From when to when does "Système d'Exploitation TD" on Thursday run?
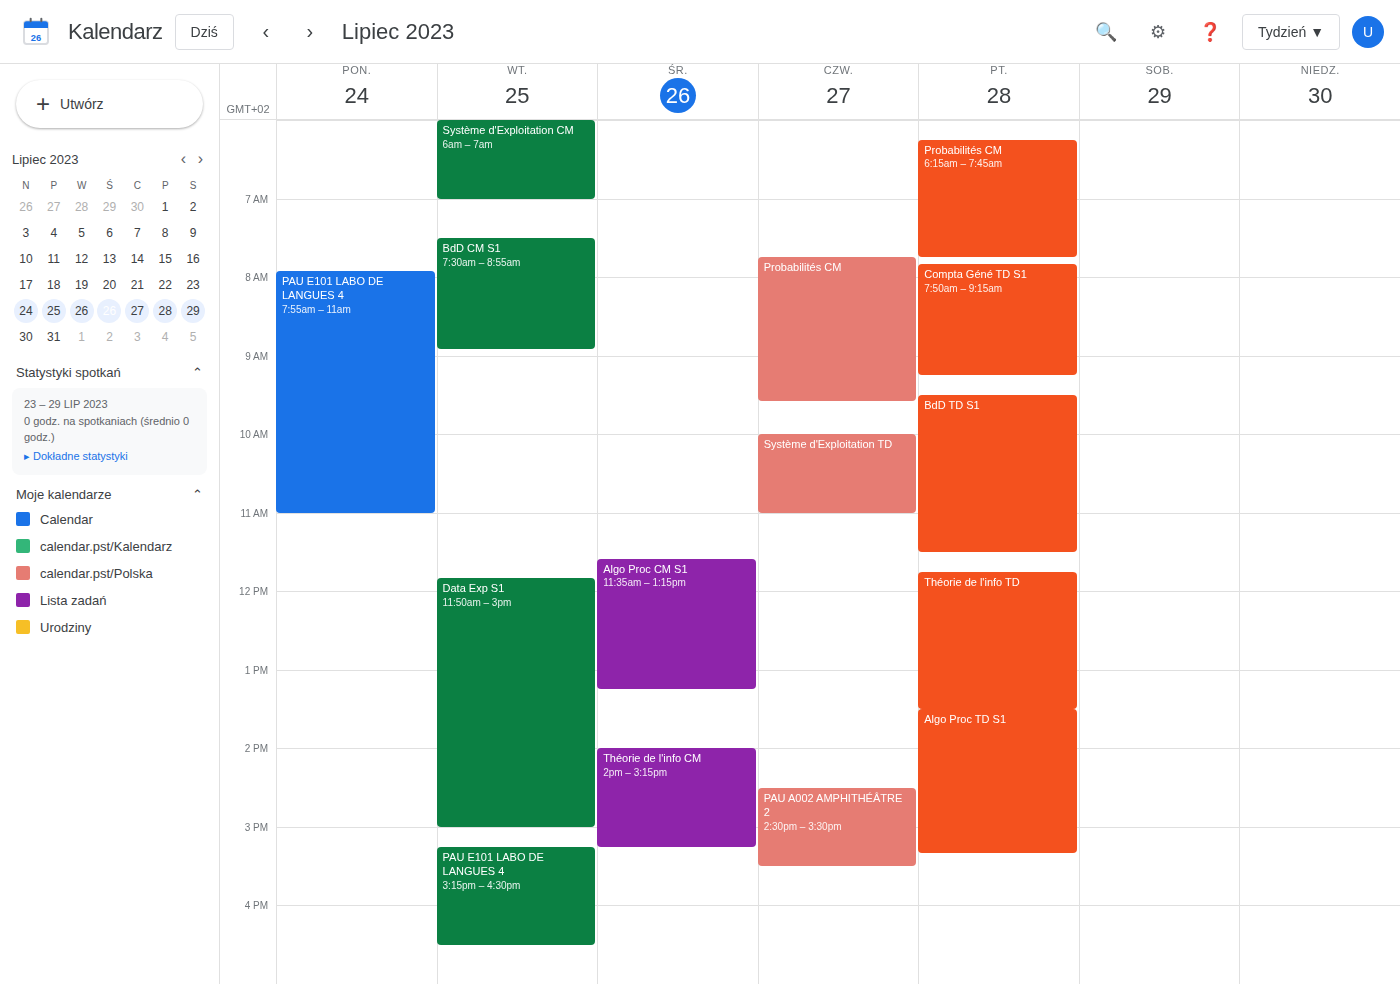
10:00 to 11:00